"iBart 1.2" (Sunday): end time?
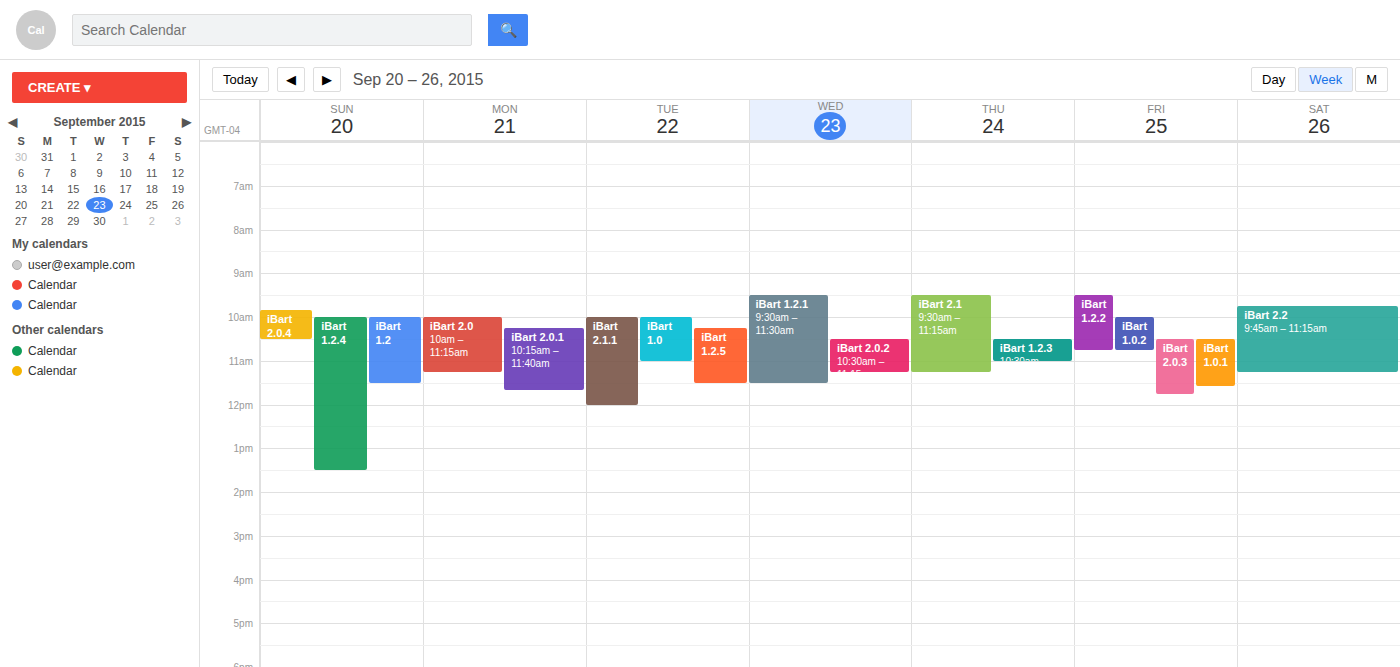
11:30 AM